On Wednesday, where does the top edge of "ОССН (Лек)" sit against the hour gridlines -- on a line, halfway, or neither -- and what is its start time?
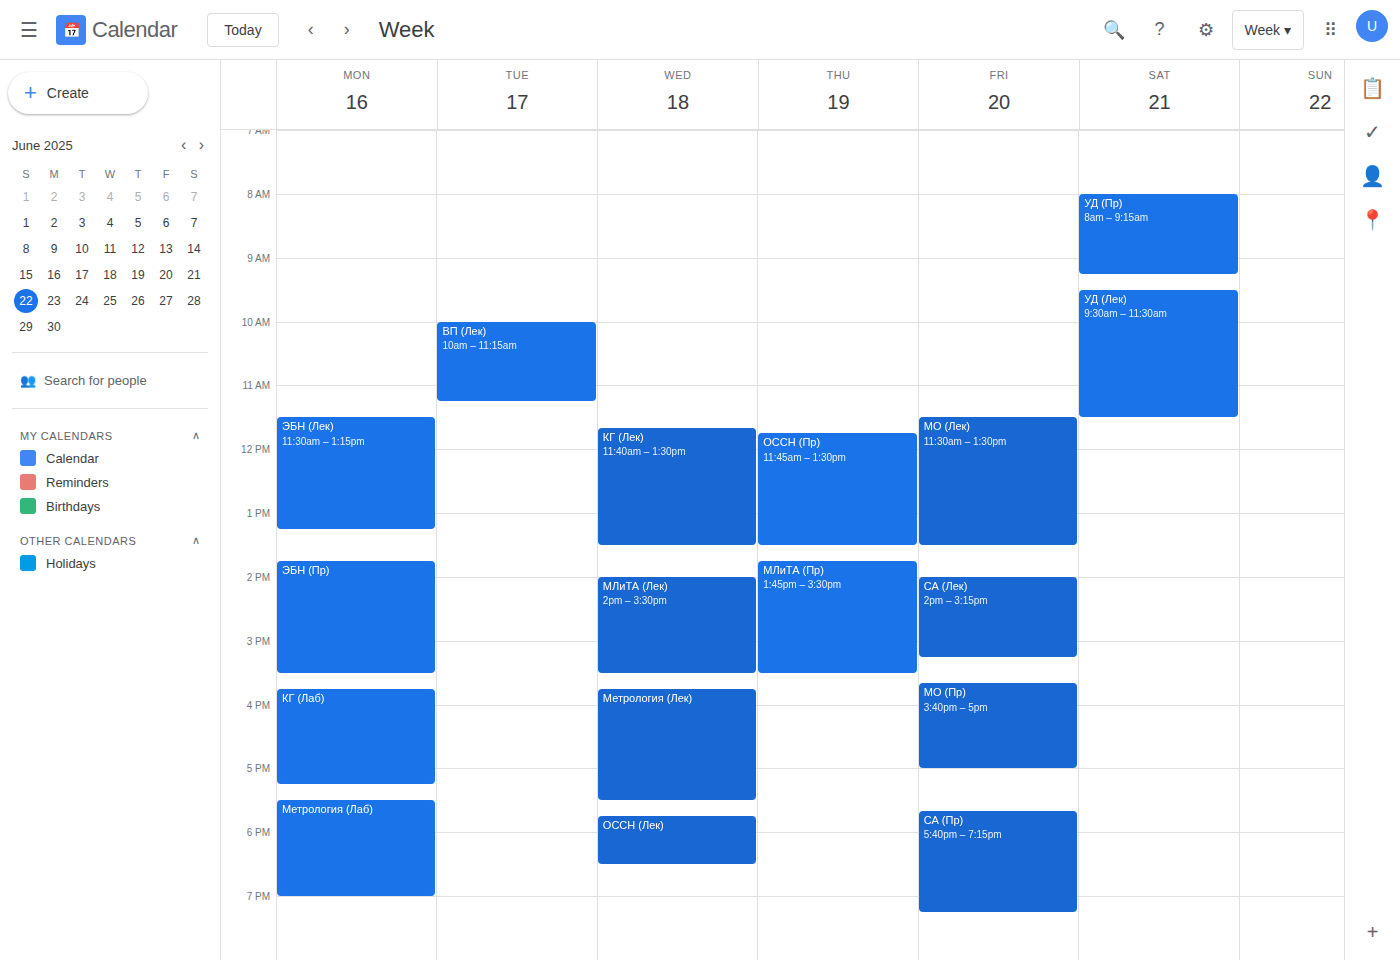
17:45 -- neither: three quarters of the way from the 17:00 line to the 18:00 line.